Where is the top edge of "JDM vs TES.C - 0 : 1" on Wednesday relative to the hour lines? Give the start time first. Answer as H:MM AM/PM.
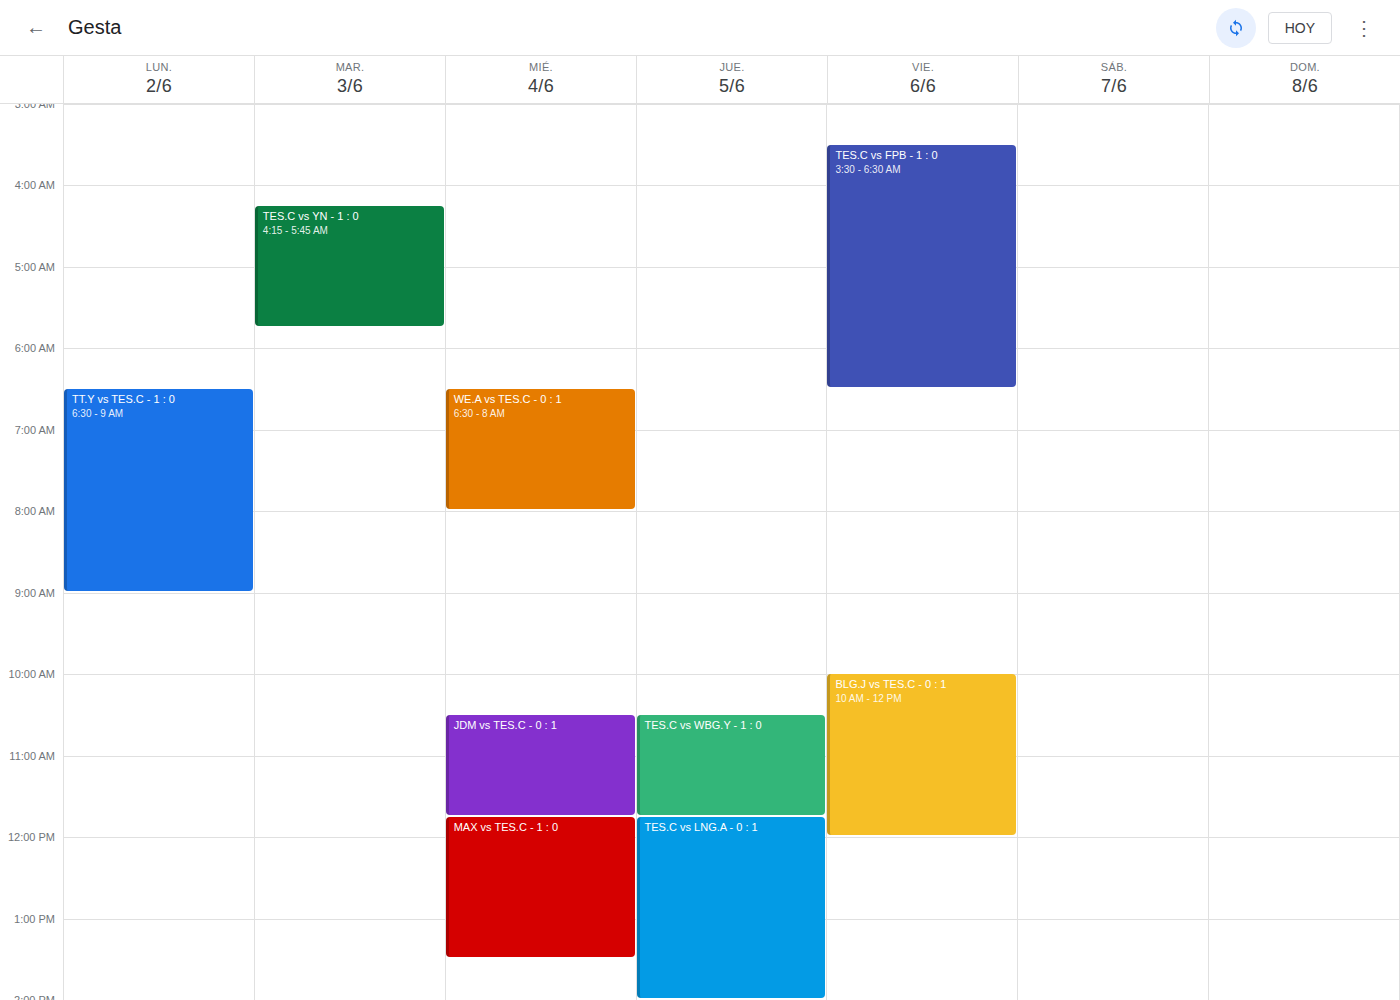
10:30 AM -- halfway between the 10 AM and 11 AM lines.